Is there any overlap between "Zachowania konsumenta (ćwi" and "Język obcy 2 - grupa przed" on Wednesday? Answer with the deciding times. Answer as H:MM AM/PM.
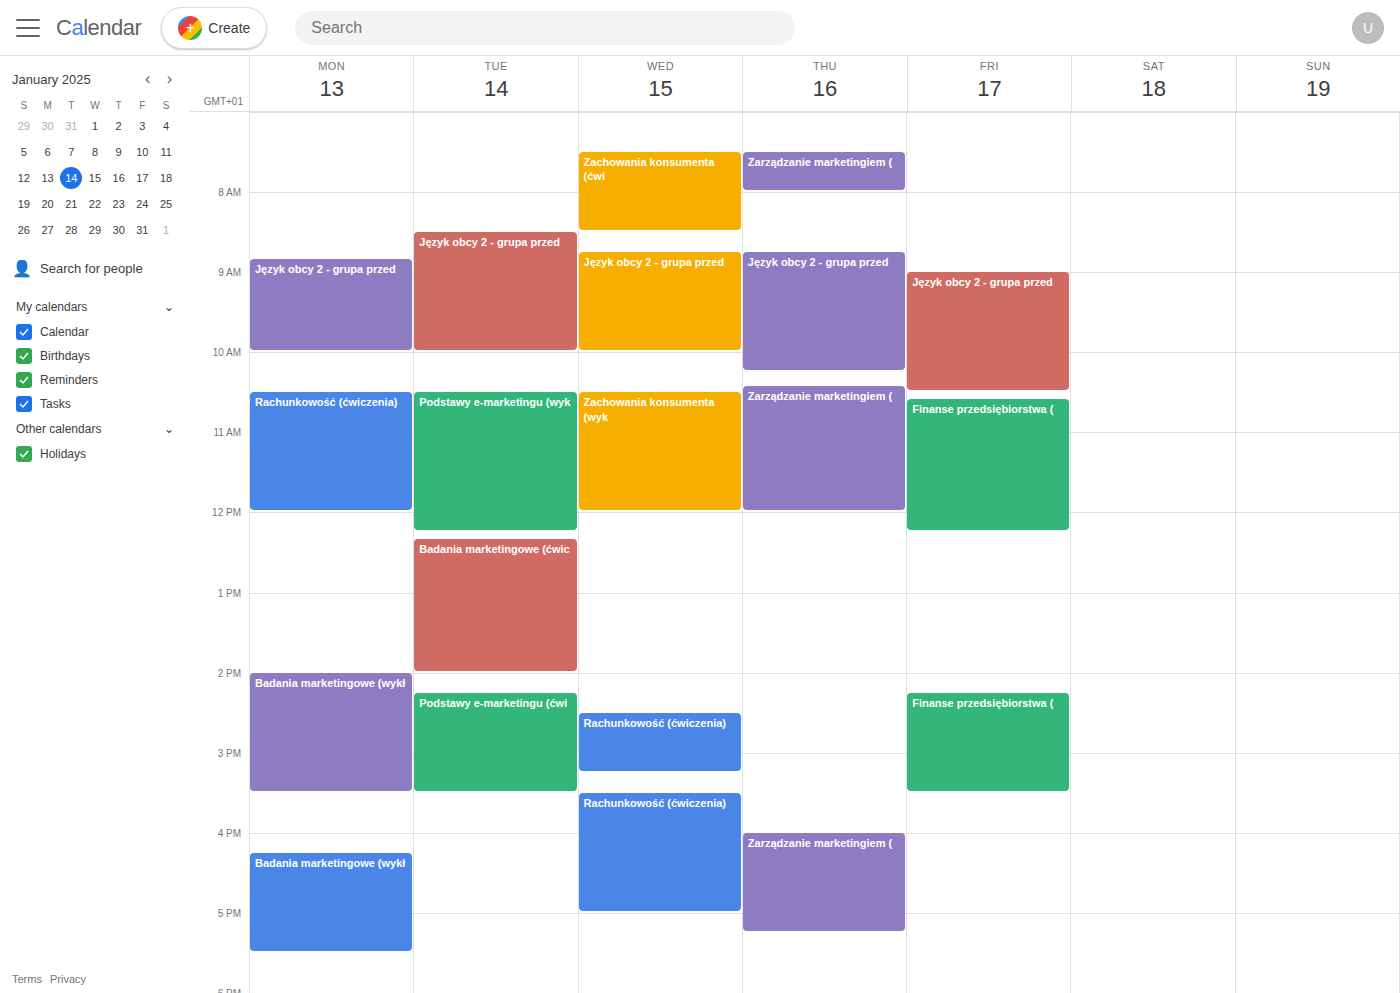
"Zachowania konsumenta (ćwi" ends at 8:30 AM and "Język obcy 2 - grupa przed" starts at 8:45 AM -- no overlap.